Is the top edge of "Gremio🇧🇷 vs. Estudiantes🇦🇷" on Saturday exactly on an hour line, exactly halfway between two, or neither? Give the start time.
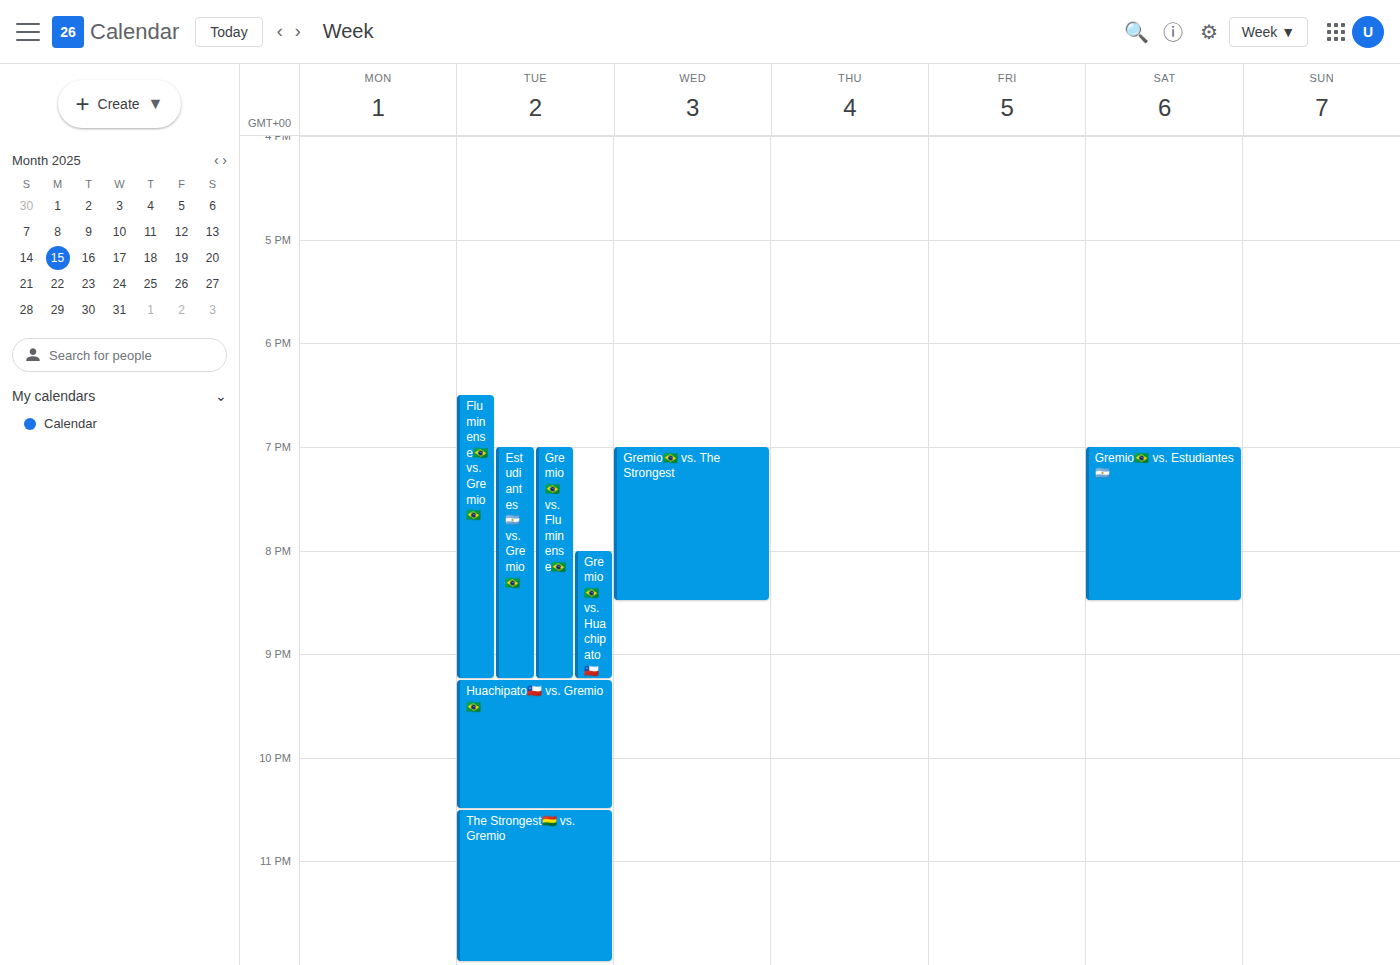
7:00 PM -- exactly on the 7 PM line.